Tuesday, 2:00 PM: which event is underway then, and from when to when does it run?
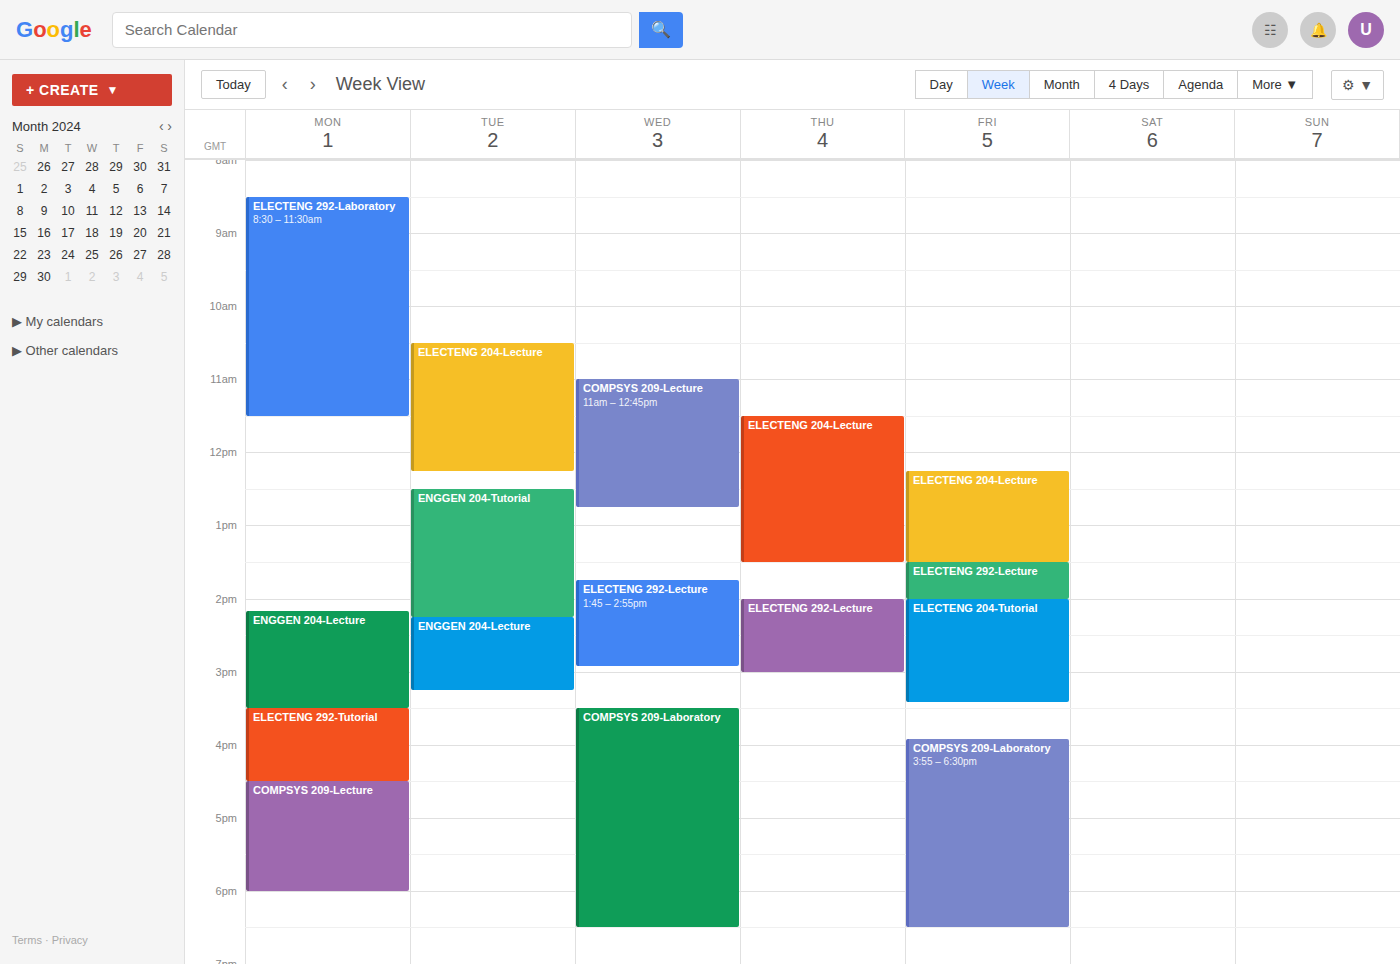
"ENGGEN 204-Tutorial", 12:30 PM to 2:15 PM